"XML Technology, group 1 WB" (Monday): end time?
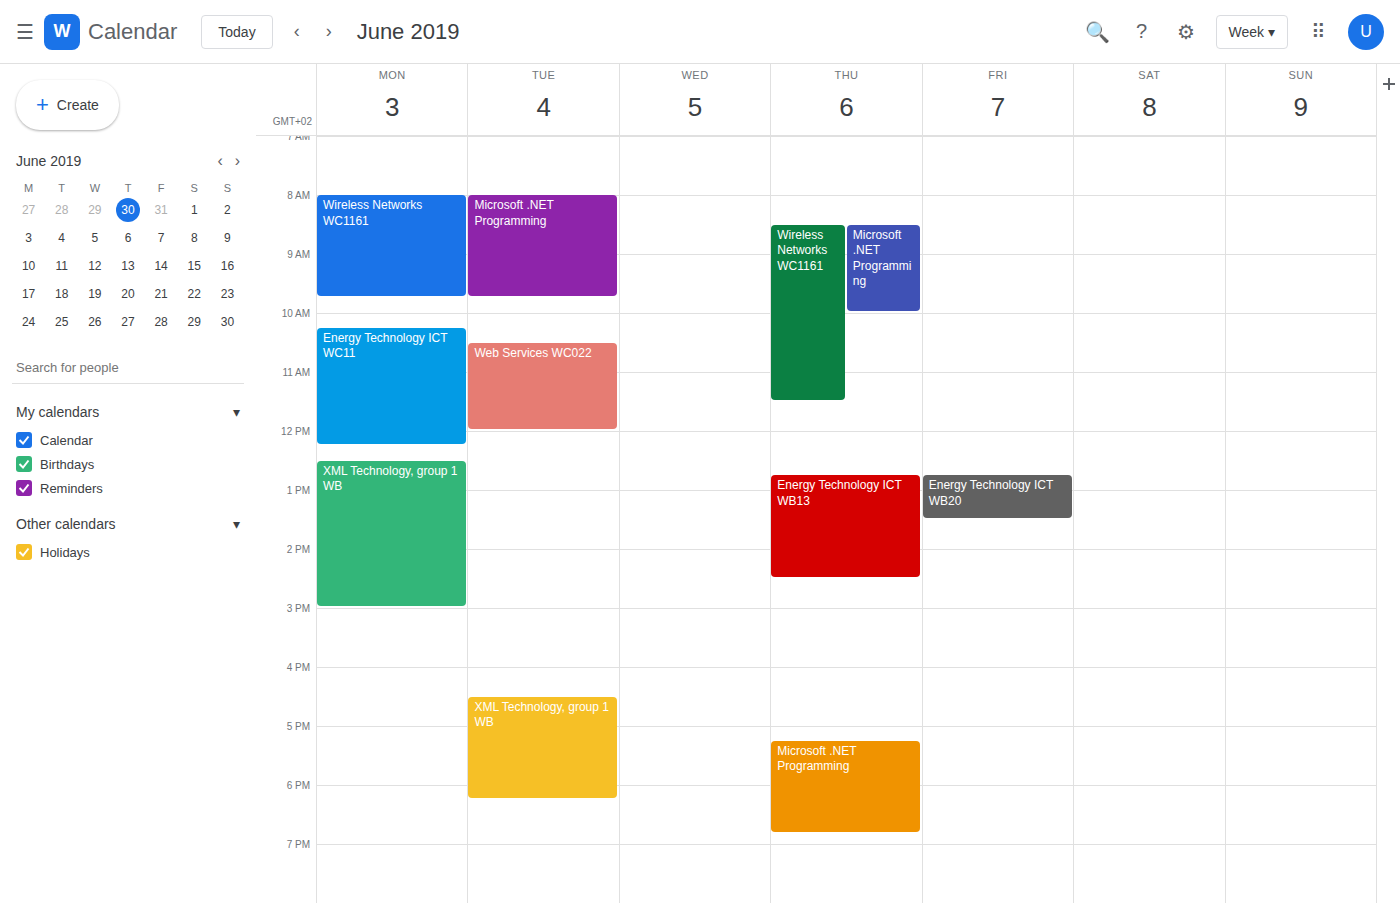
3:00 PM